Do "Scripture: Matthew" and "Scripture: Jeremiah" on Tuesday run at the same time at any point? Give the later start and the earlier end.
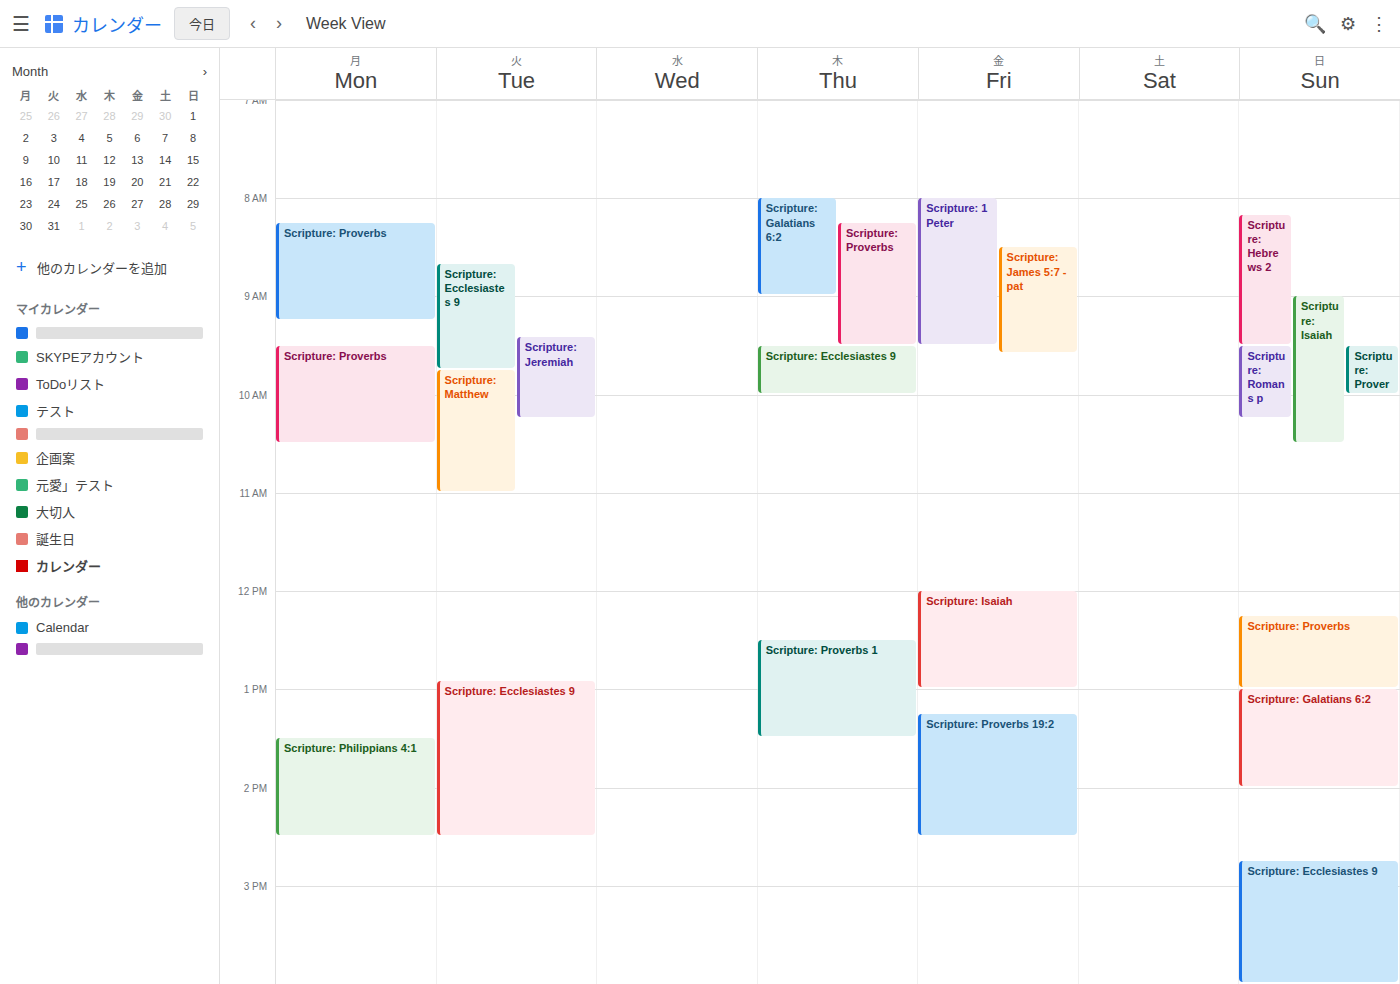
"Scripture: Matthew" starts at 9:45 AM, before "Scripture: Jeremiah" ends at 10:15 AM -- they overlap.